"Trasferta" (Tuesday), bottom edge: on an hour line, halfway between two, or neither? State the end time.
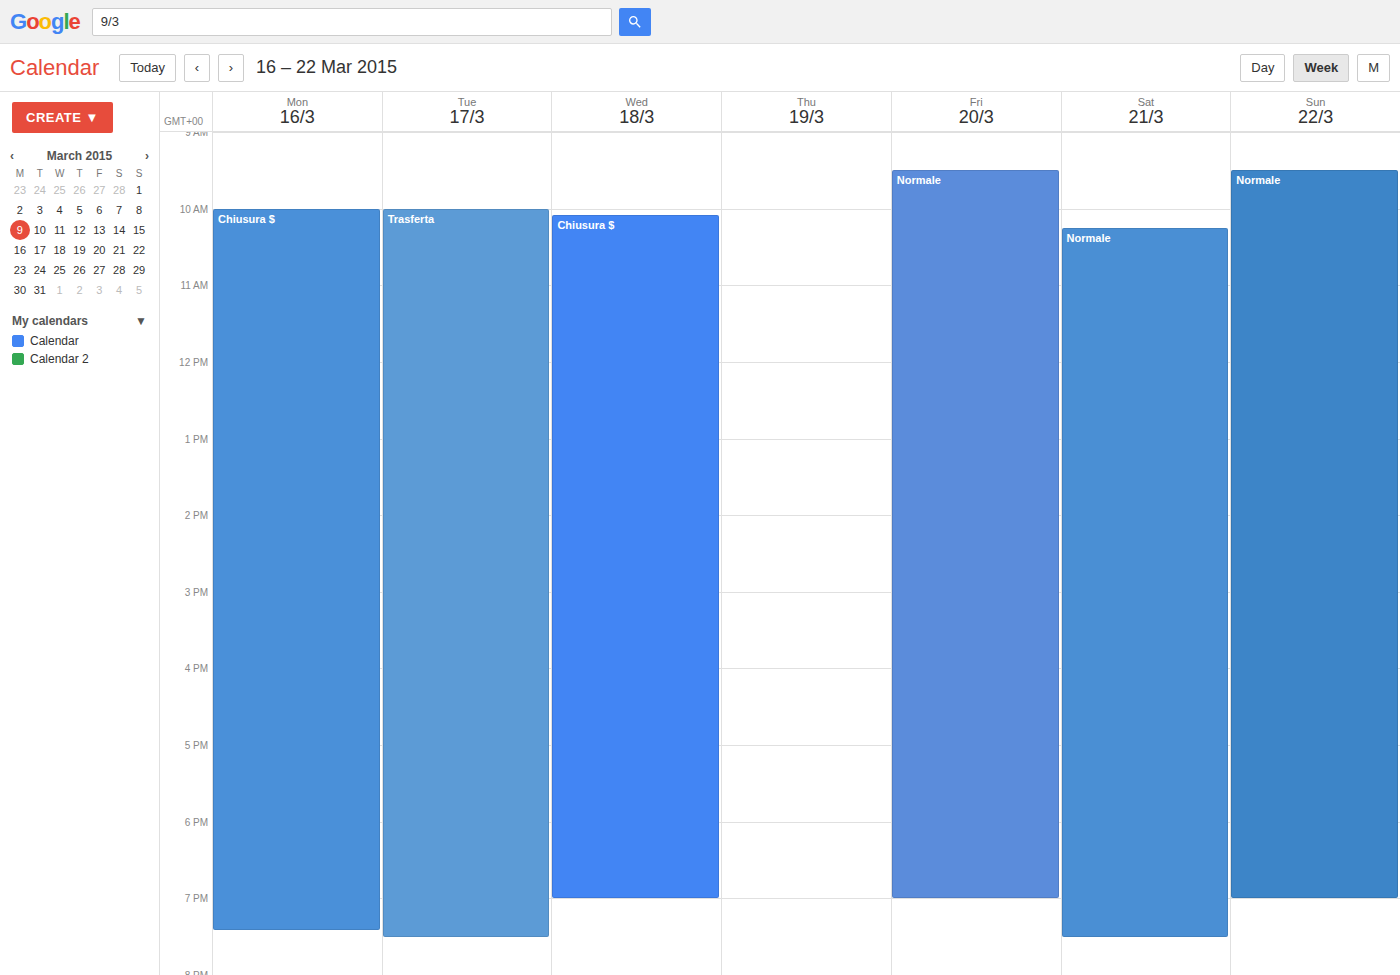
7:30 PM -- halfway between the 7 PM and 8 PM lines.